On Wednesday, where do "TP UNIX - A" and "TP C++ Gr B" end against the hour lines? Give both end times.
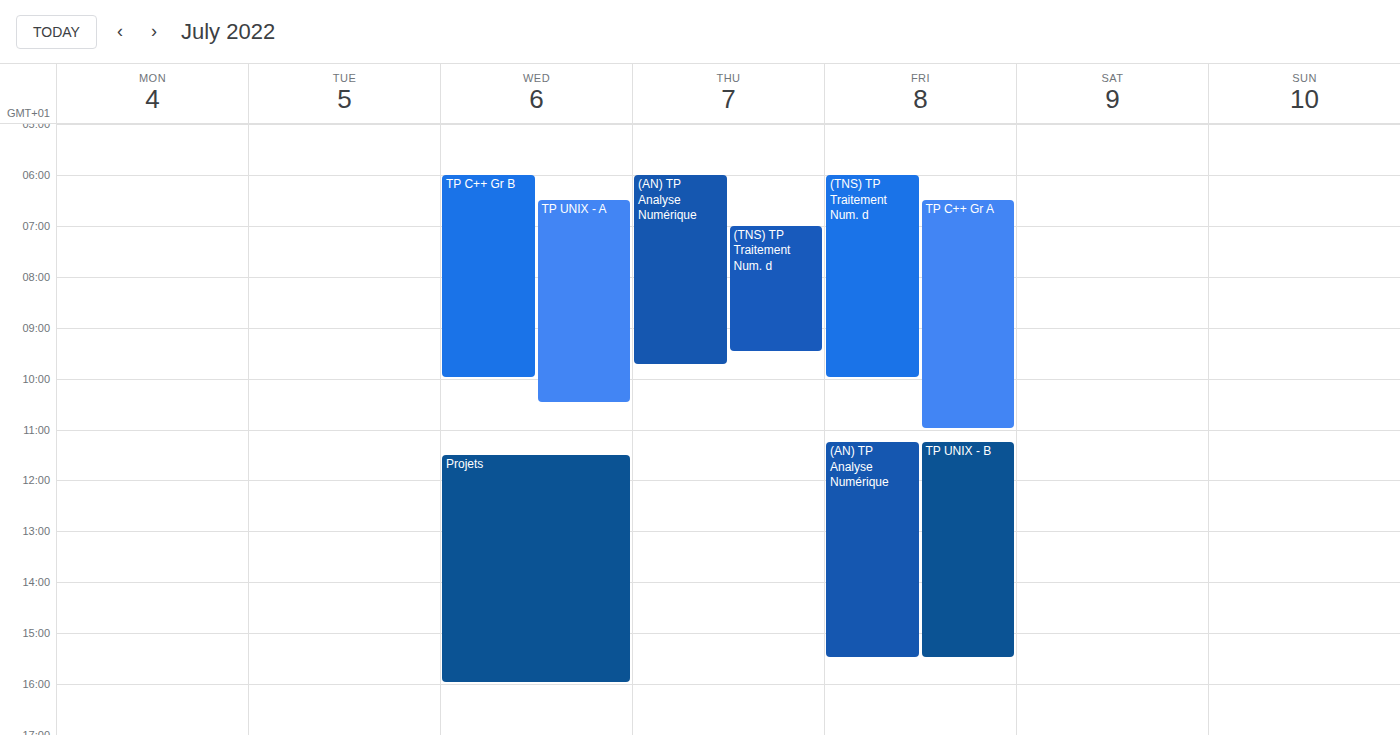
"TP UNIX - A": 10:30 AM, halfway between the 10 AM and 11 AM lines. "TP C++ Gr B": 10:00 AM, exactly on the 10 AM line.